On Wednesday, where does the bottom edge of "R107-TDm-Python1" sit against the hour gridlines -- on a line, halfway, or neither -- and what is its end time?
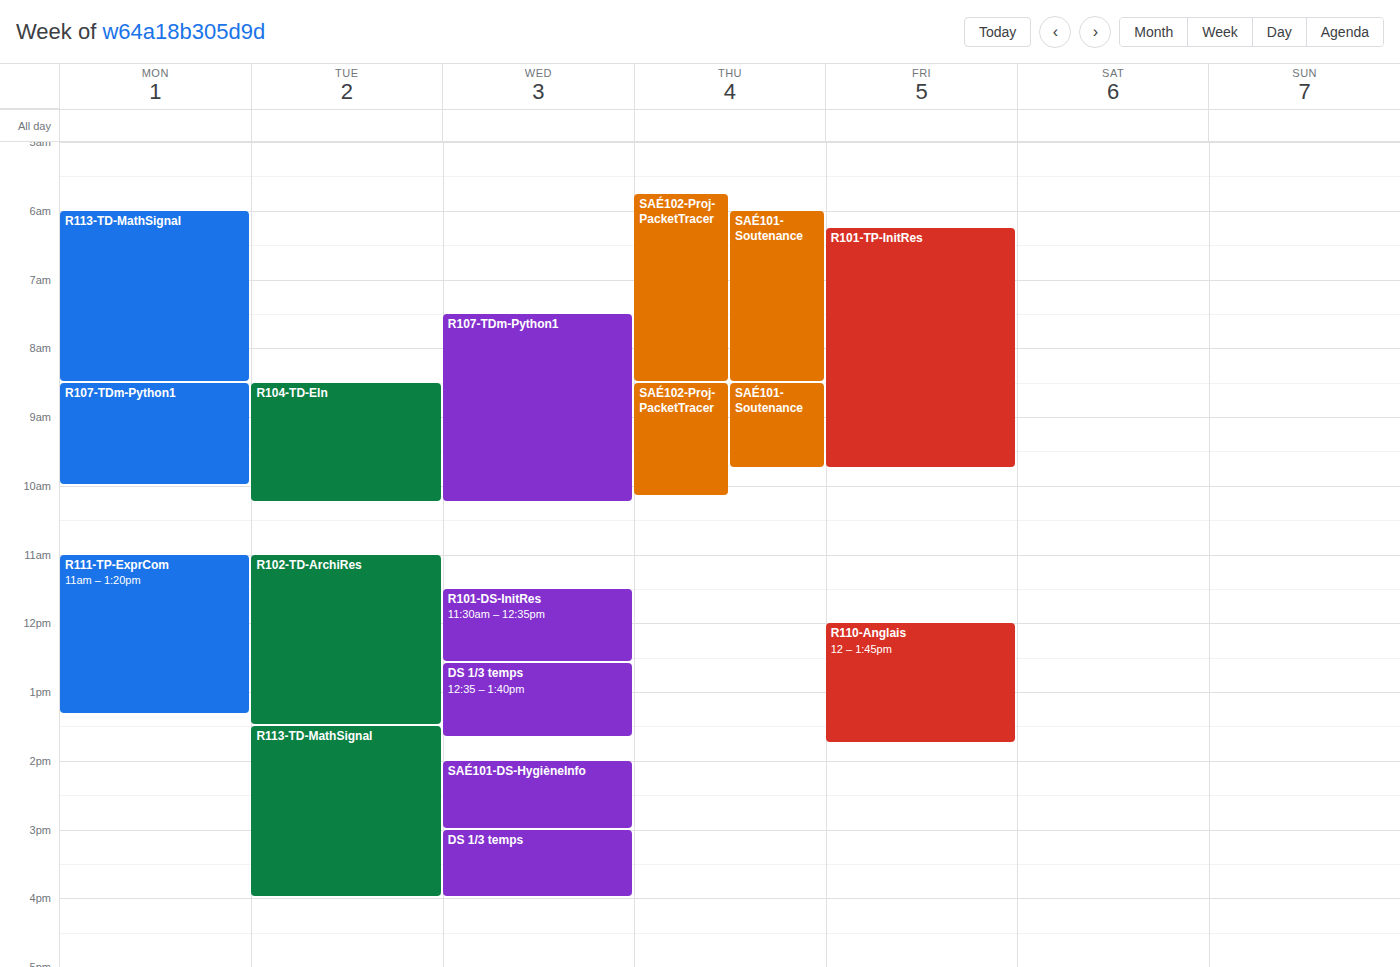
10:15 AM -- neither: a quarter of the way from the 10 AM line to the 11 AM line.